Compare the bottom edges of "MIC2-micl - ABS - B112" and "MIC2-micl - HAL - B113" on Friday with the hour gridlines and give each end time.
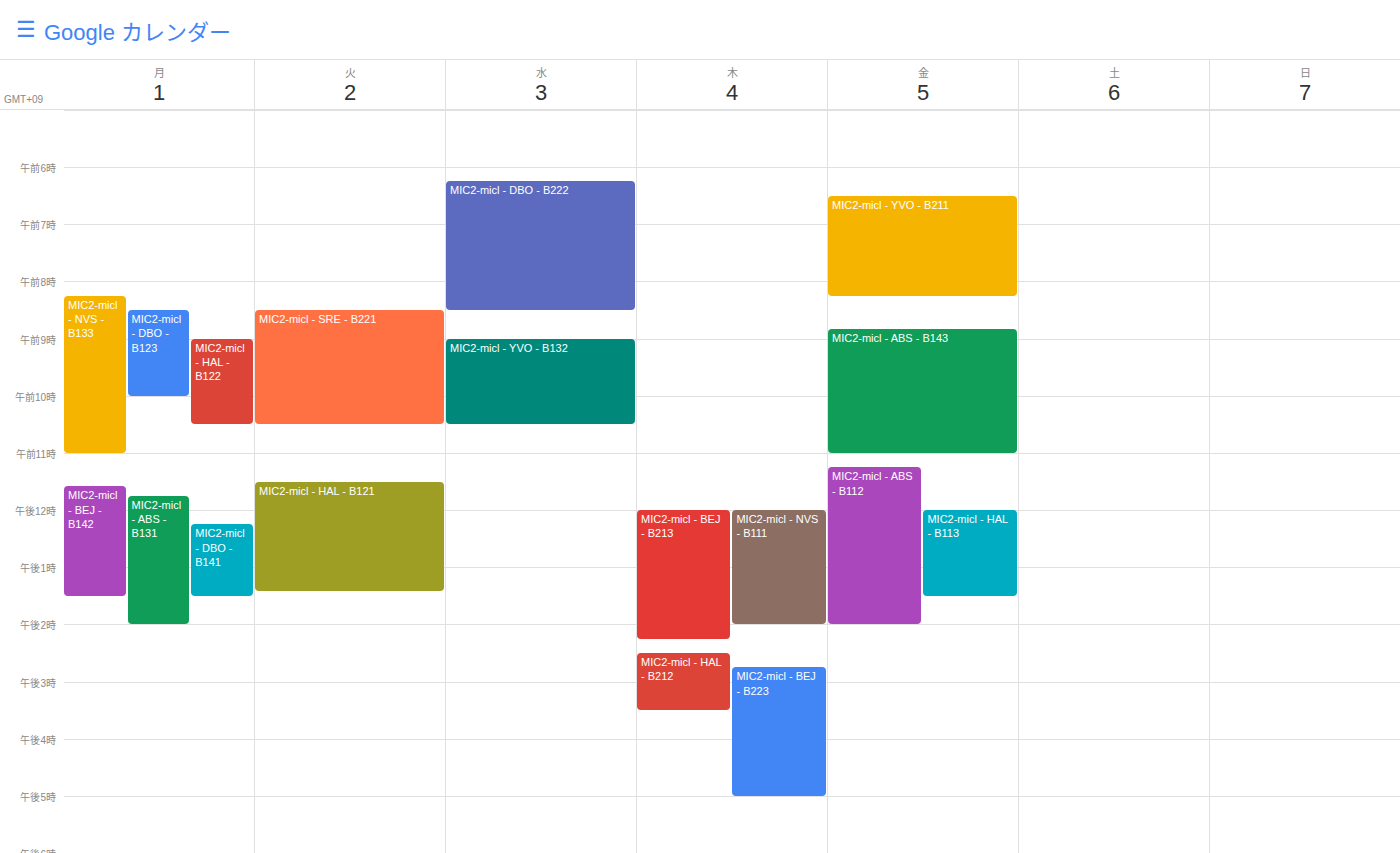
"MIC2-micl - ABS - B112": 14:00, exactly on the 14:00 line. "MIC2-micl - HAL - B113": 13:30, halfway between the 13:00 and 14:00 lines.